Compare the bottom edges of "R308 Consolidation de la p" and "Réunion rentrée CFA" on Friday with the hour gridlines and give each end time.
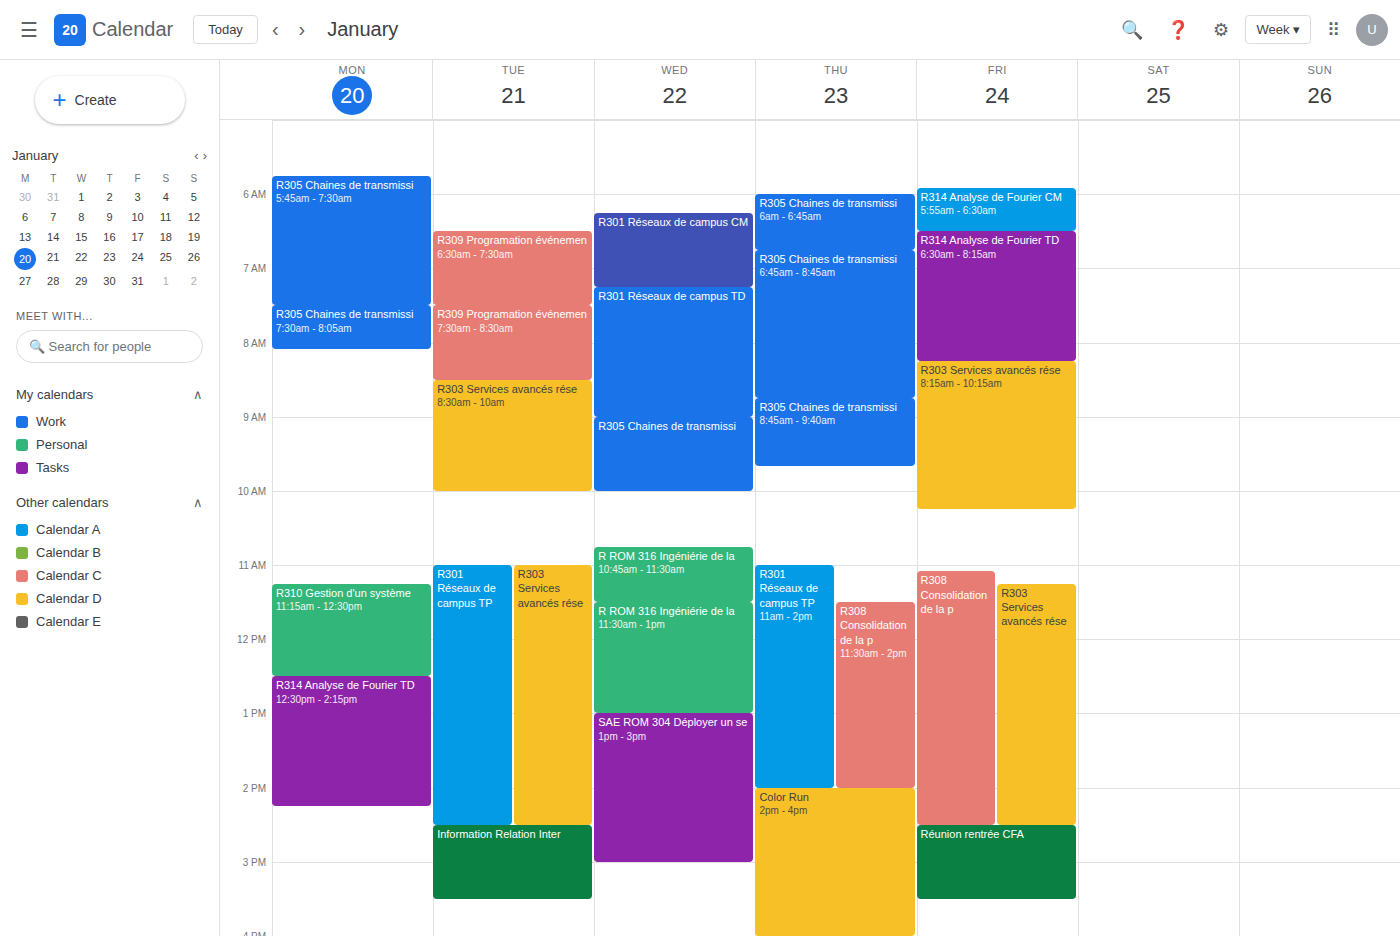
"R308 Consolidation de la p": 2:30 PM, halfway between the 2 PM and 3 PM lines. "Réunion rentrée CFA": 3:30 PM, halfway between the 3 PM and 4 PM lines.